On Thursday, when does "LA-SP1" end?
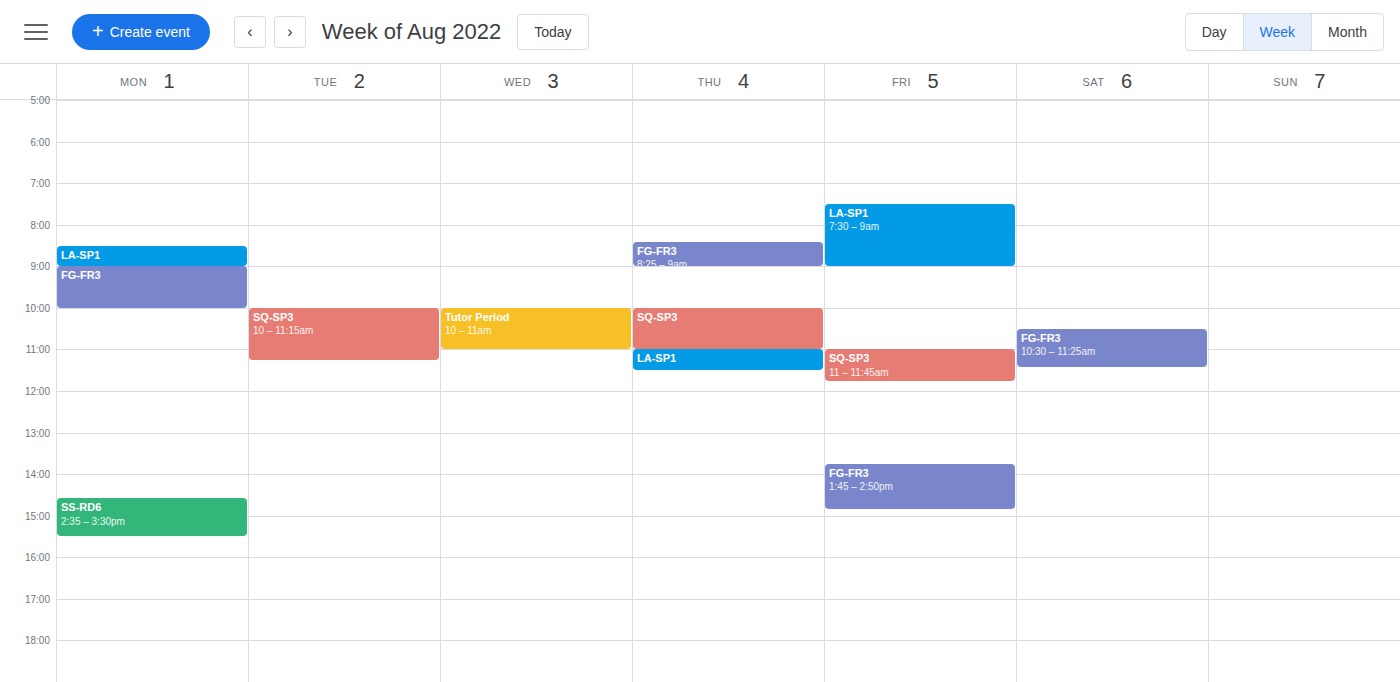
11:30 AM